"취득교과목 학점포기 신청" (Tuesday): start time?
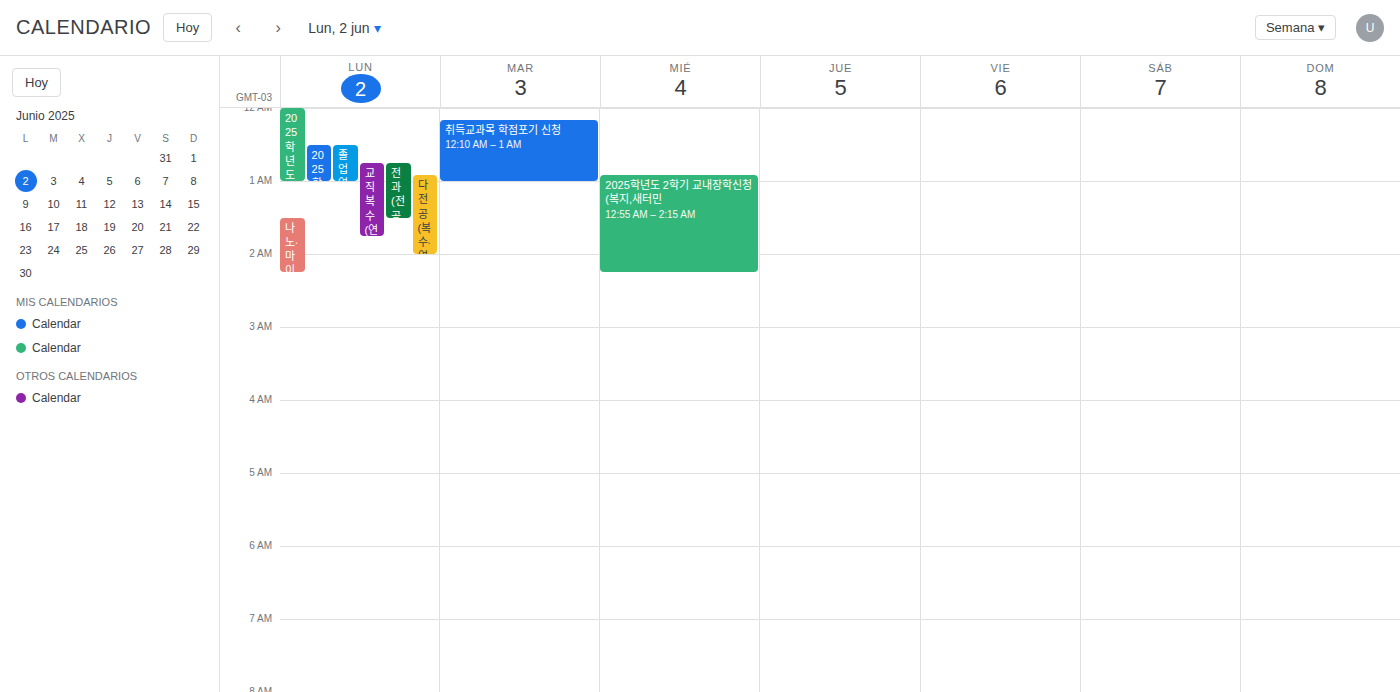
12:10 AM